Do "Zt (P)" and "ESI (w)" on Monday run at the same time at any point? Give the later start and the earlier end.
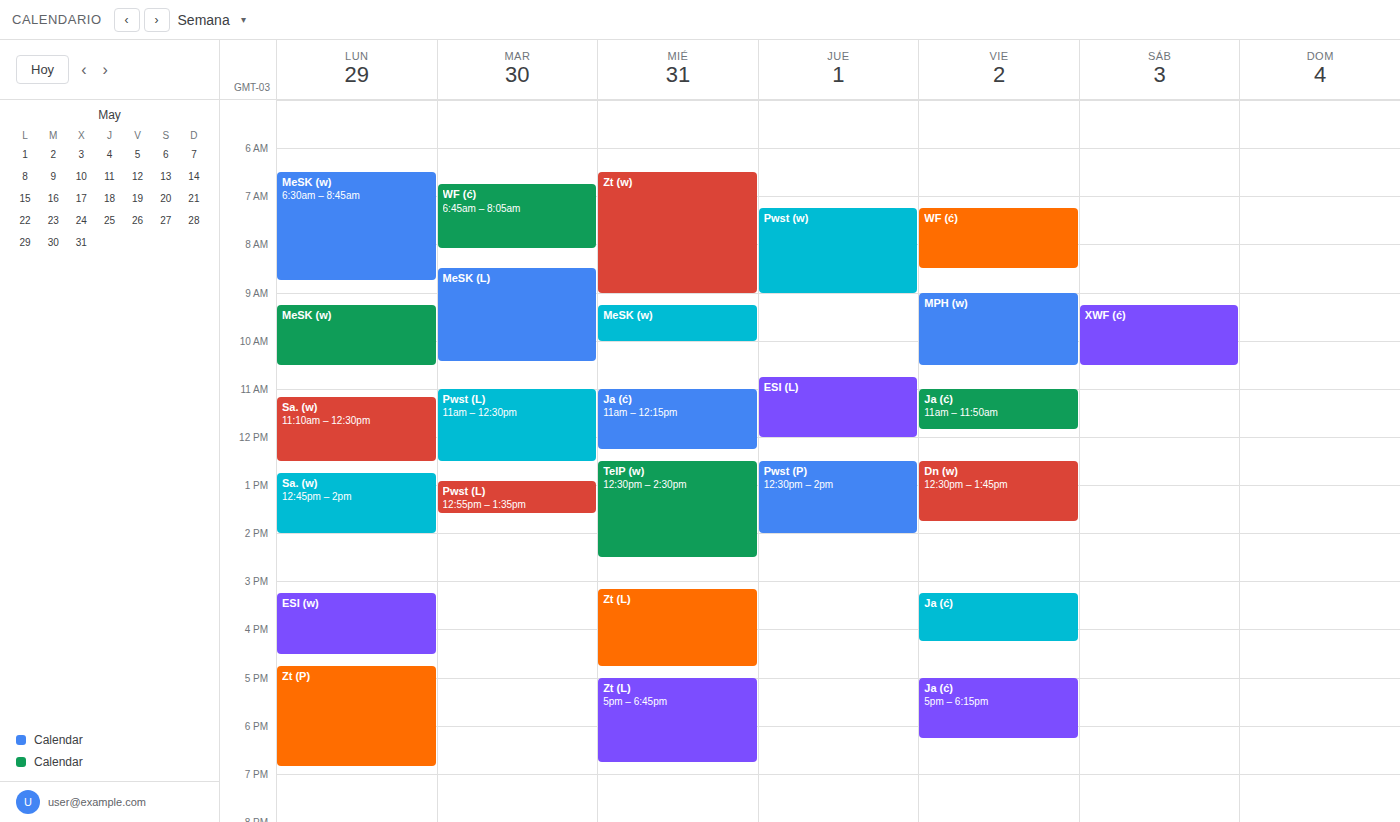
"ESI (w)" ends at 4:30 PM and "Zt (P)" starts at 4:45 PM -- no overlap.